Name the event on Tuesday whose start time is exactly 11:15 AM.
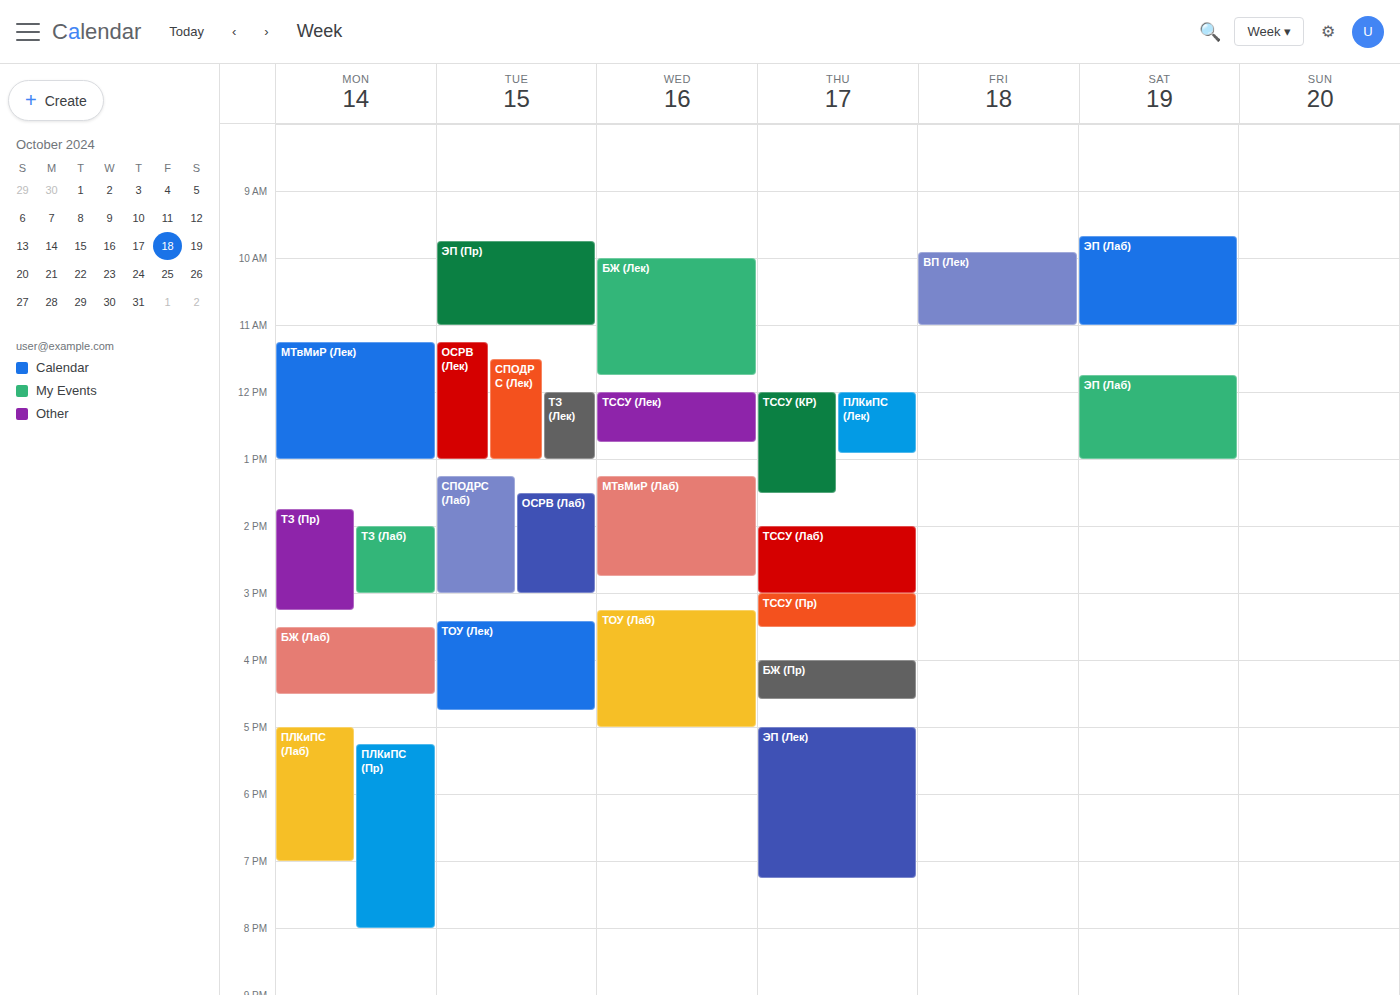
"ОСРВ (Лек)"